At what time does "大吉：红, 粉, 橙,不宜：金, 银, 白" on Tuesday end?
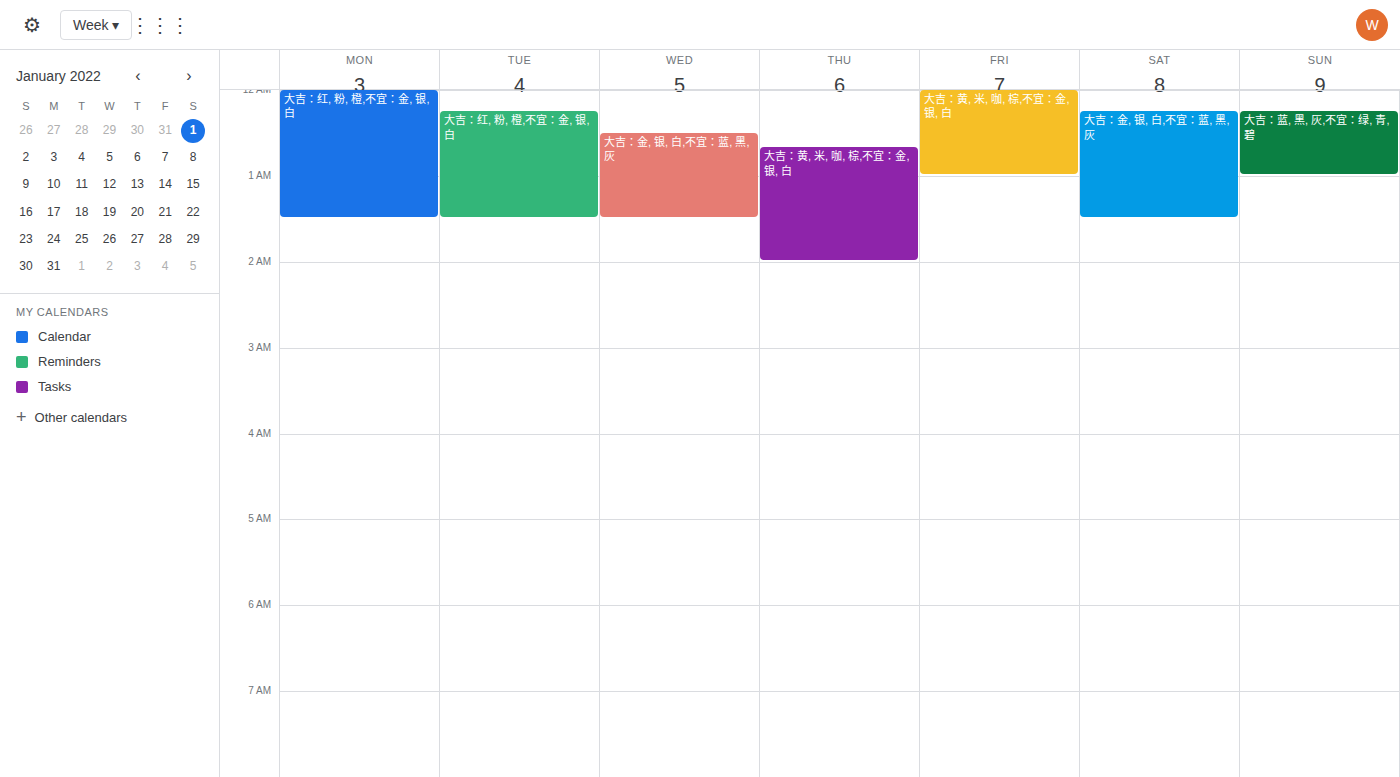
1:30 AM